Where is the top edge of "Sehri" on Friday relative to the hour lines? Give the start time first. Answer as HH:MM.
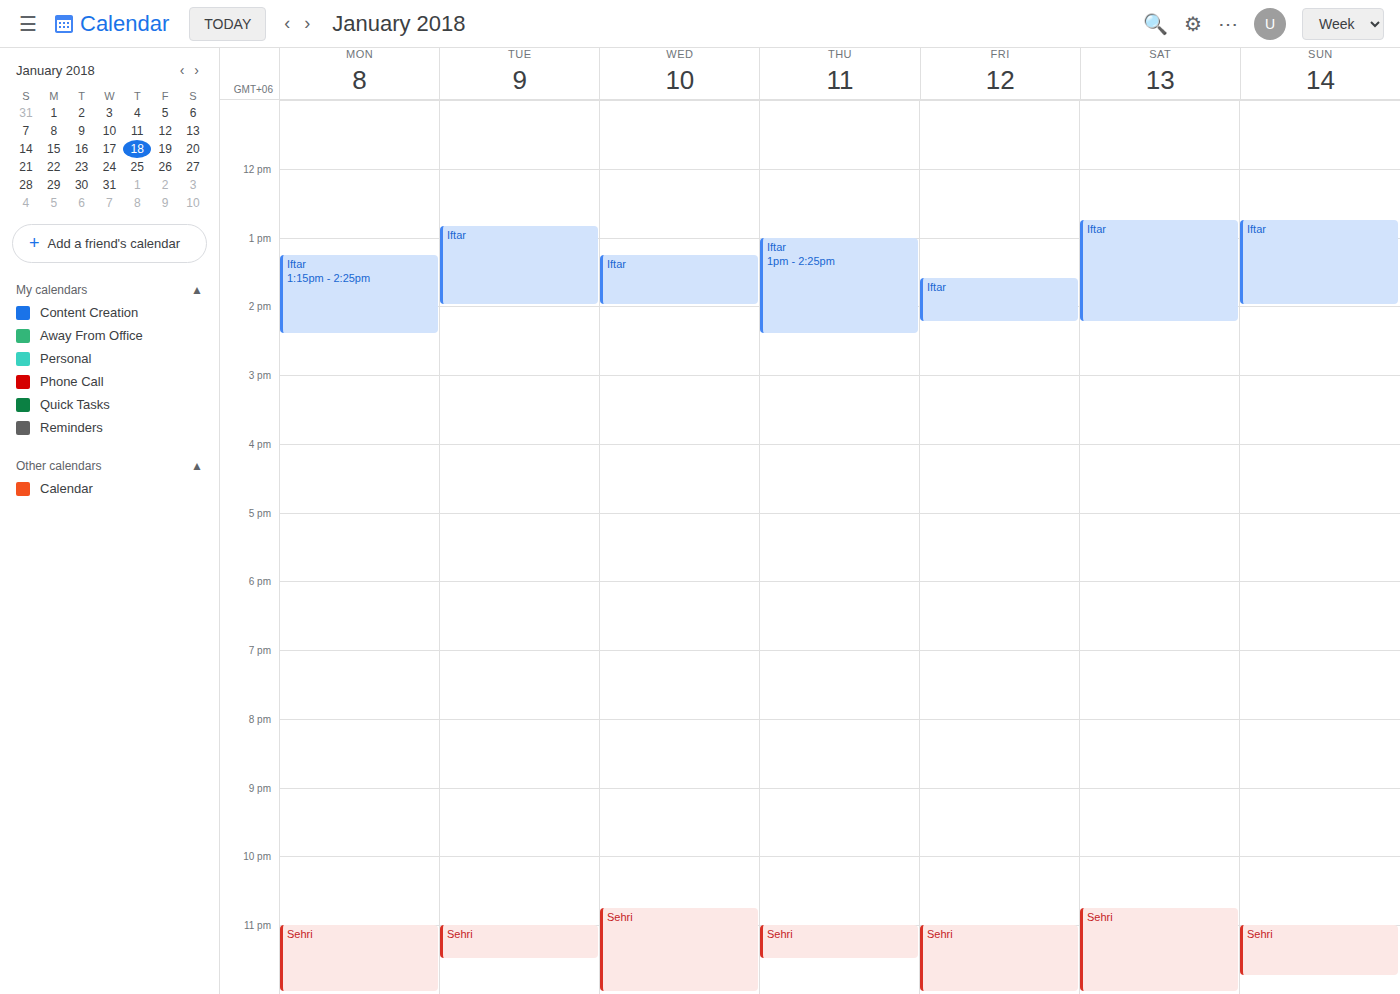
23:00 -- exactly on the 23:00 line.